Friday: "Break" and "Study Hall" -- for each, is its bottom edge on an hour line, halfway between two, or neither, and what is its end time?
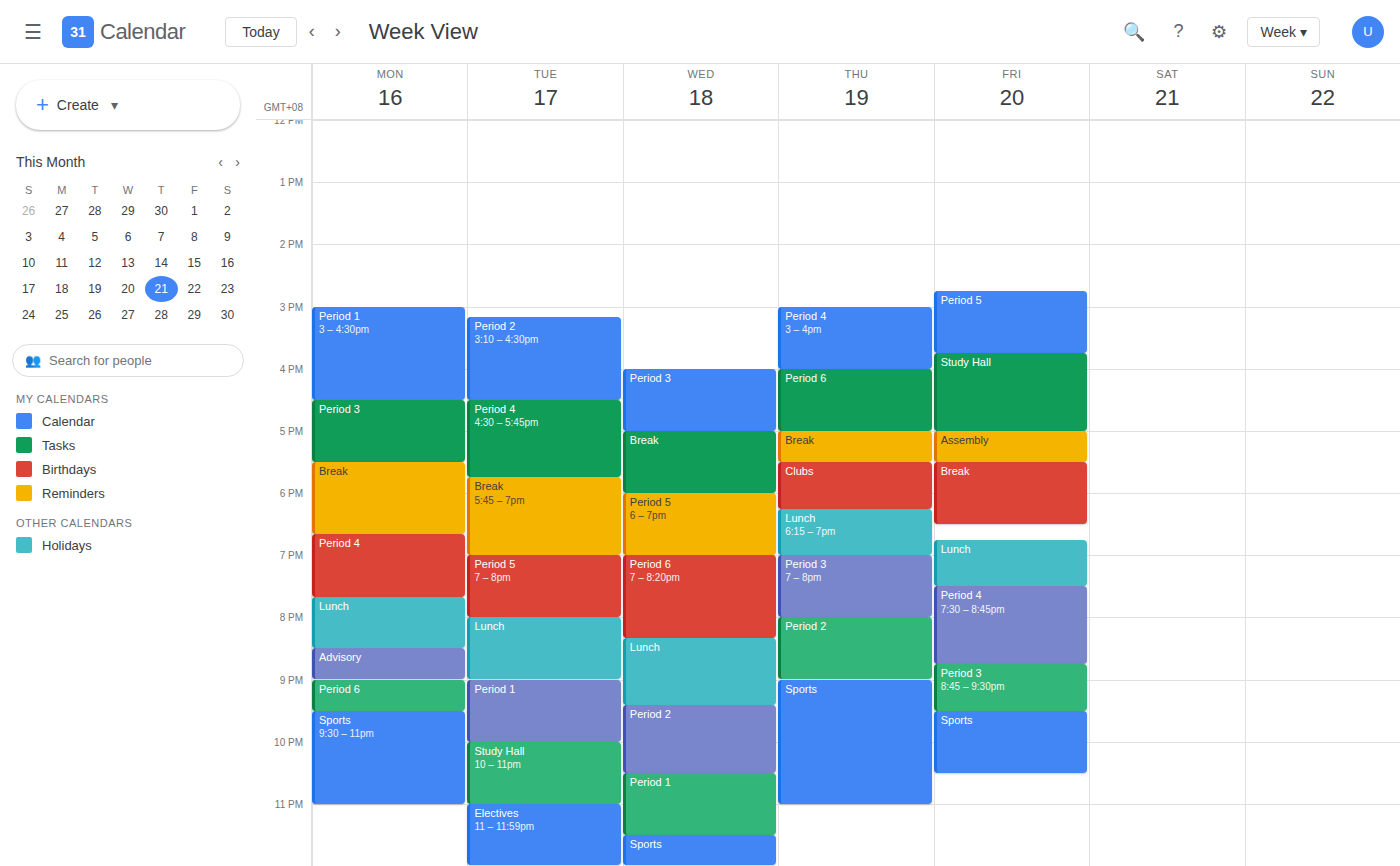
"Break": 6:30 PM, halfway between the 6 PM and 7 PM lines. "Study Hall": 5:00 PM, exactly on the 5 PM line.